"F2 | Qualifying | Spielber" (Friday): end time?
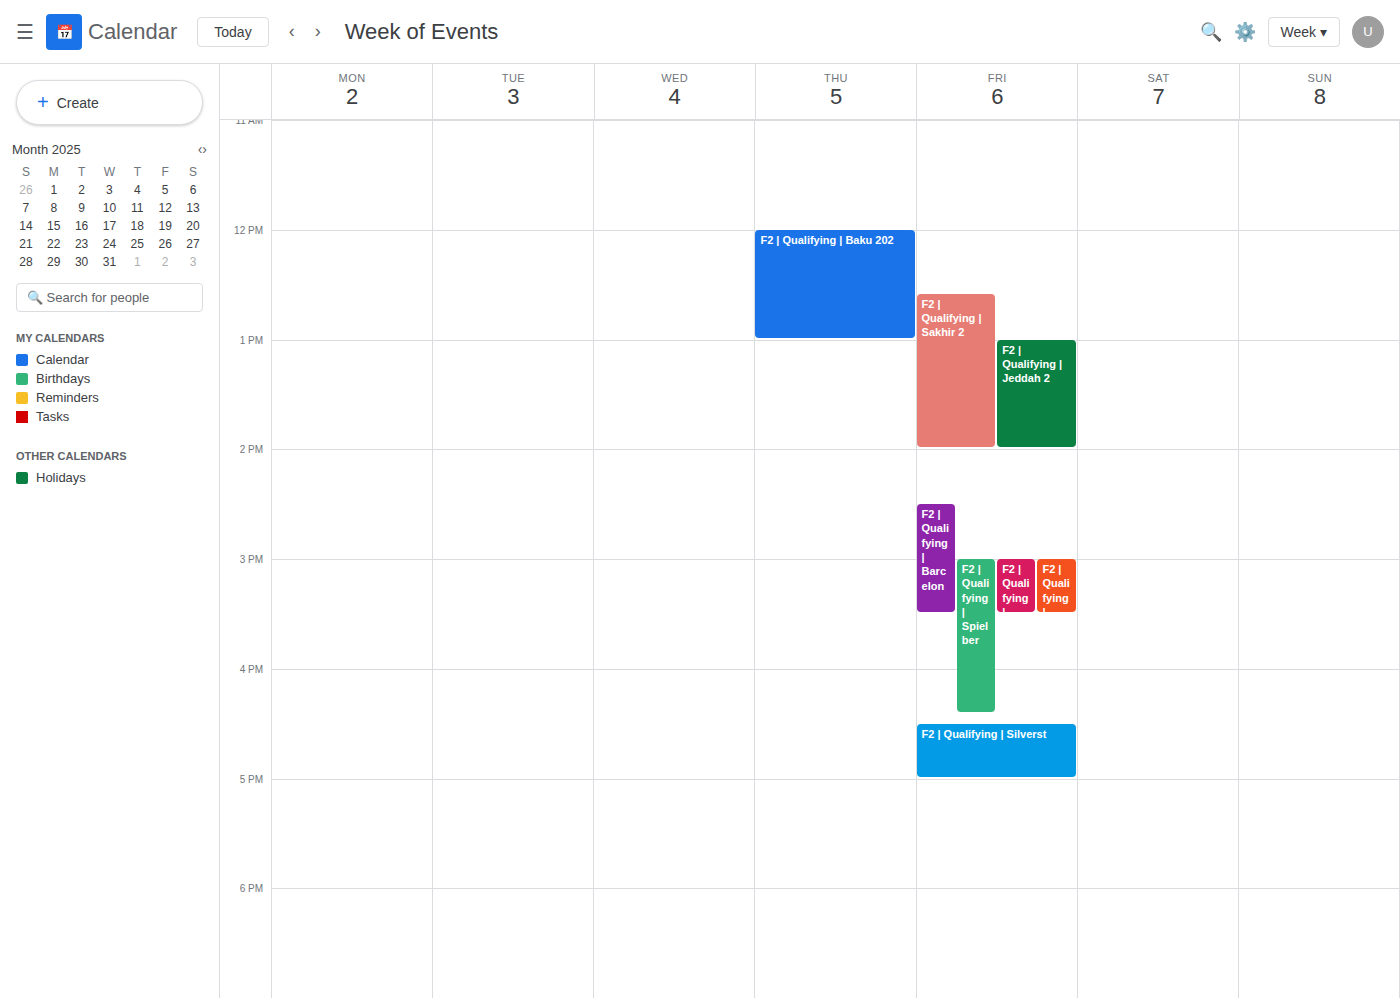
4:25 PM